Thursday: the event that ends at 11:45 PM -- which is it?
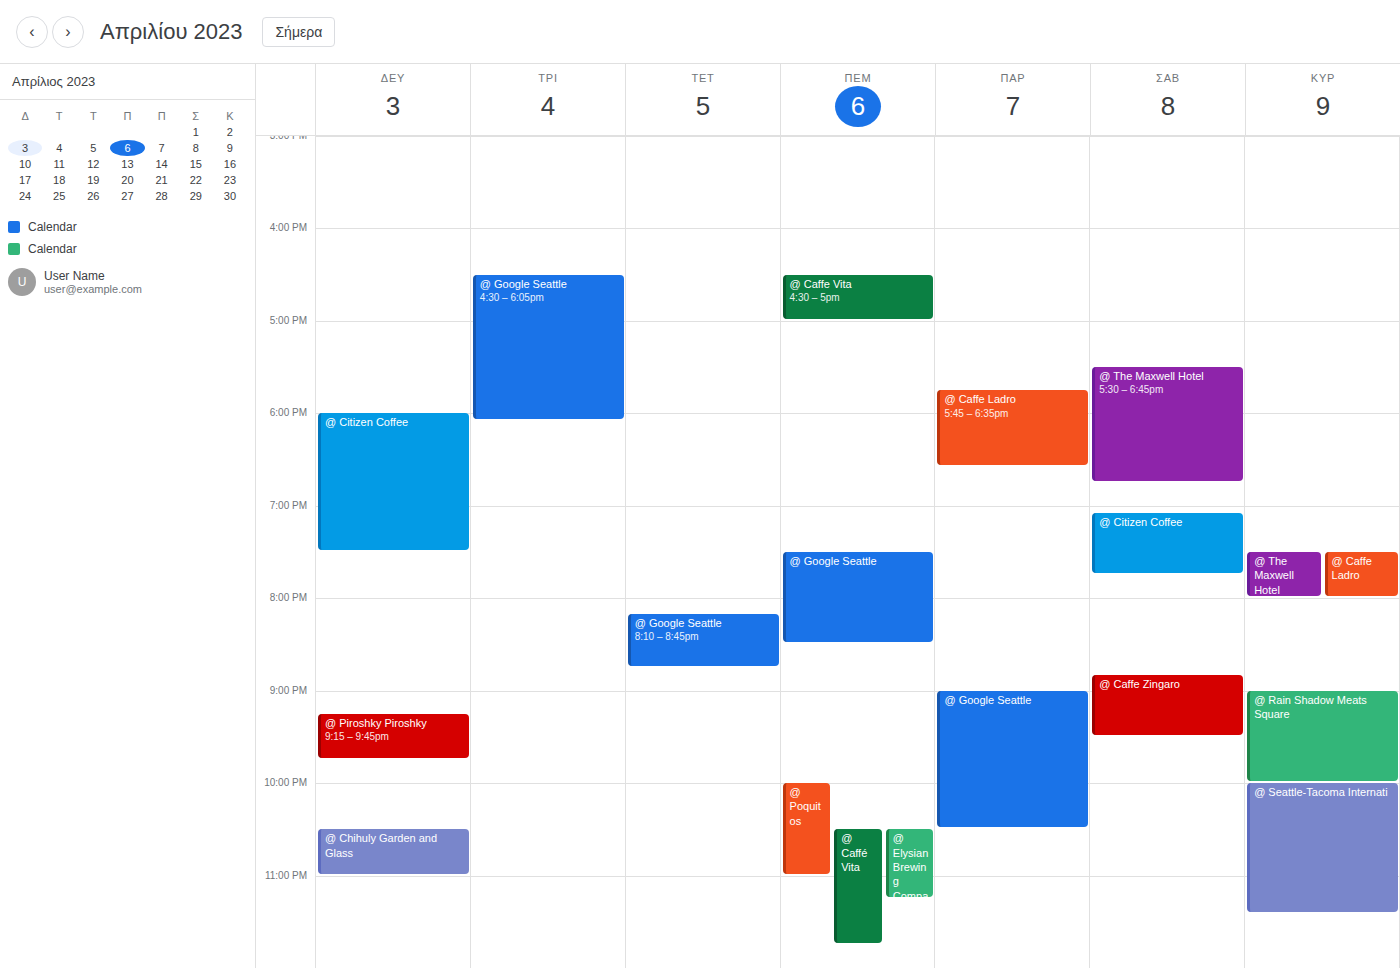
"@ Caffé Vita"